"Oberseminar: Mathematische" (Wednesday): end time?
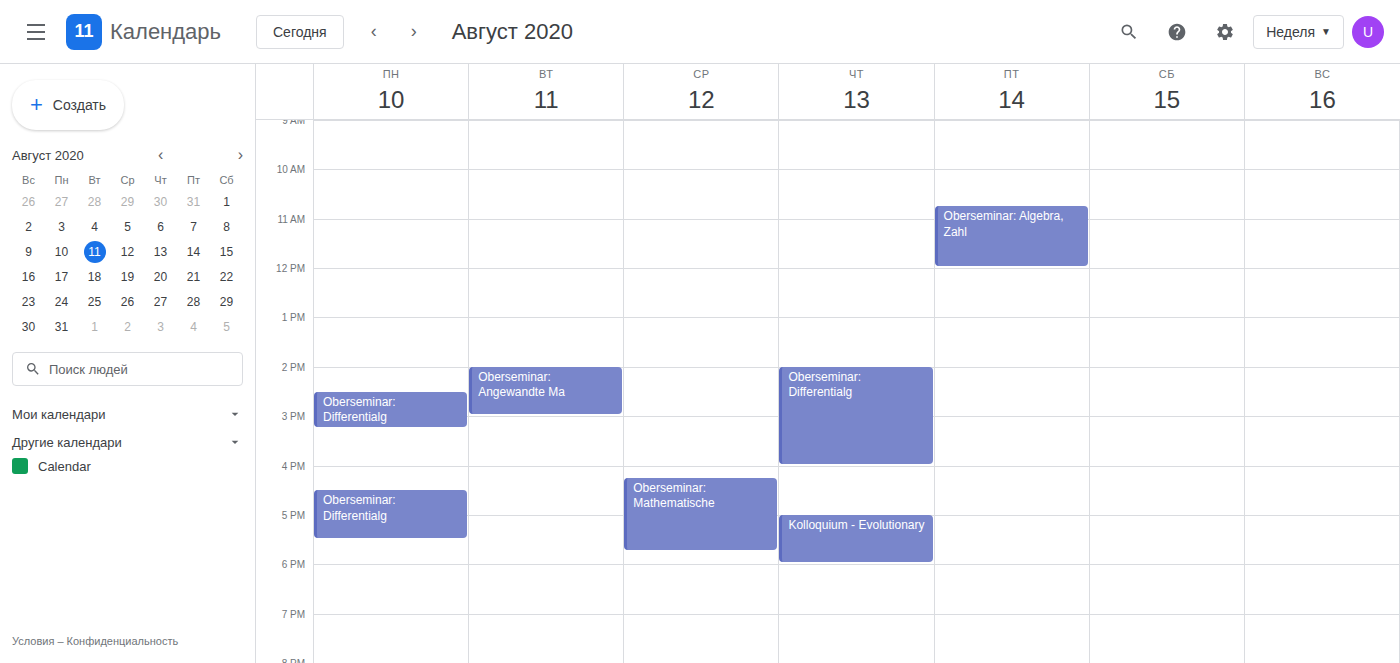
5:45 PM